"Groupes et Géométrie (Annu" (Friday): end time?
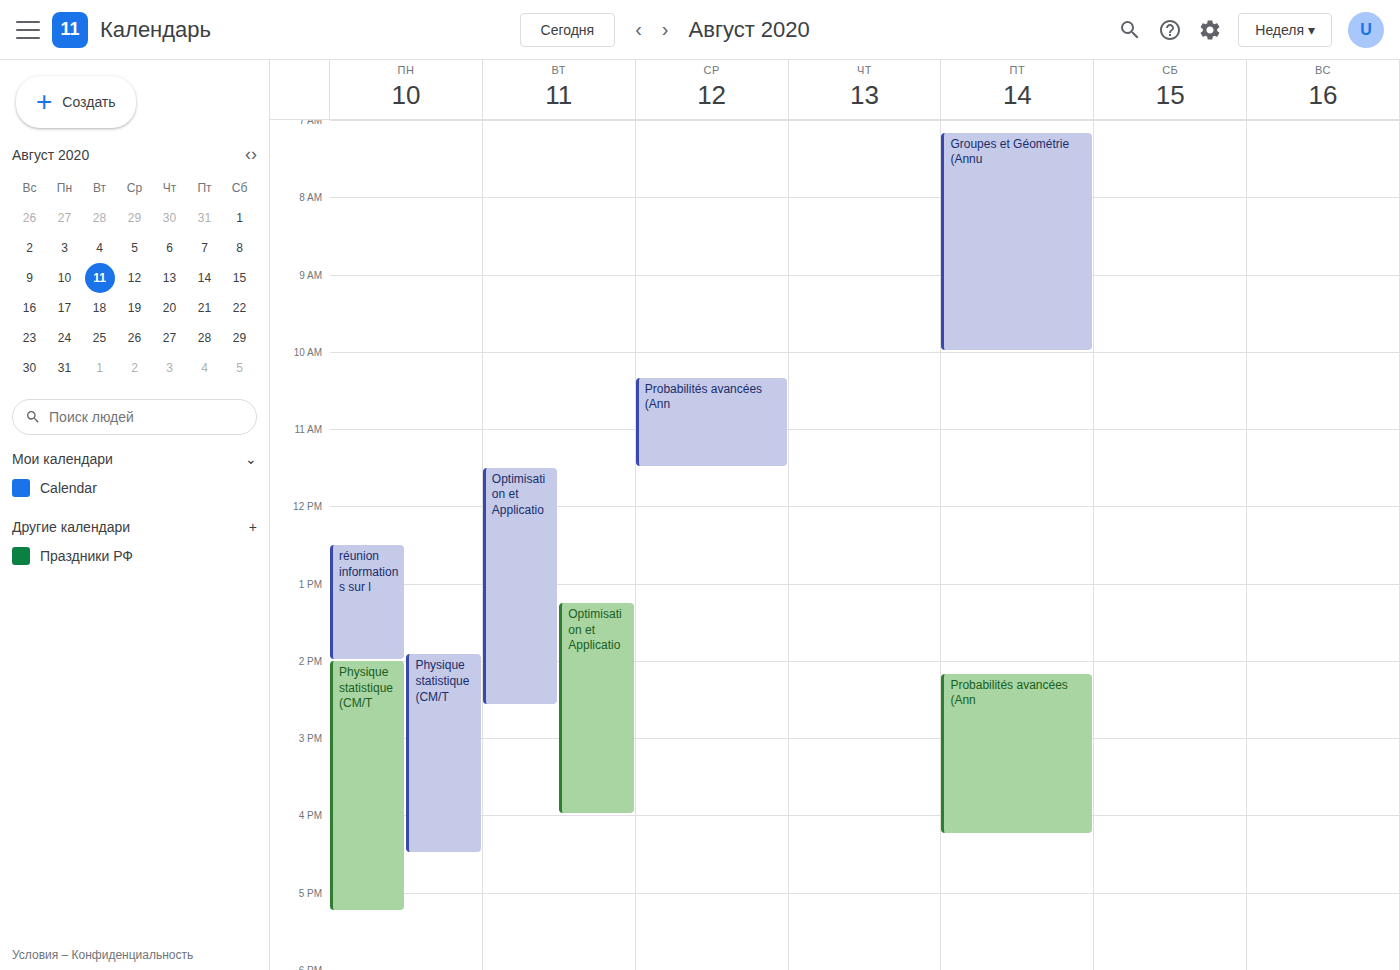
10:00 AM